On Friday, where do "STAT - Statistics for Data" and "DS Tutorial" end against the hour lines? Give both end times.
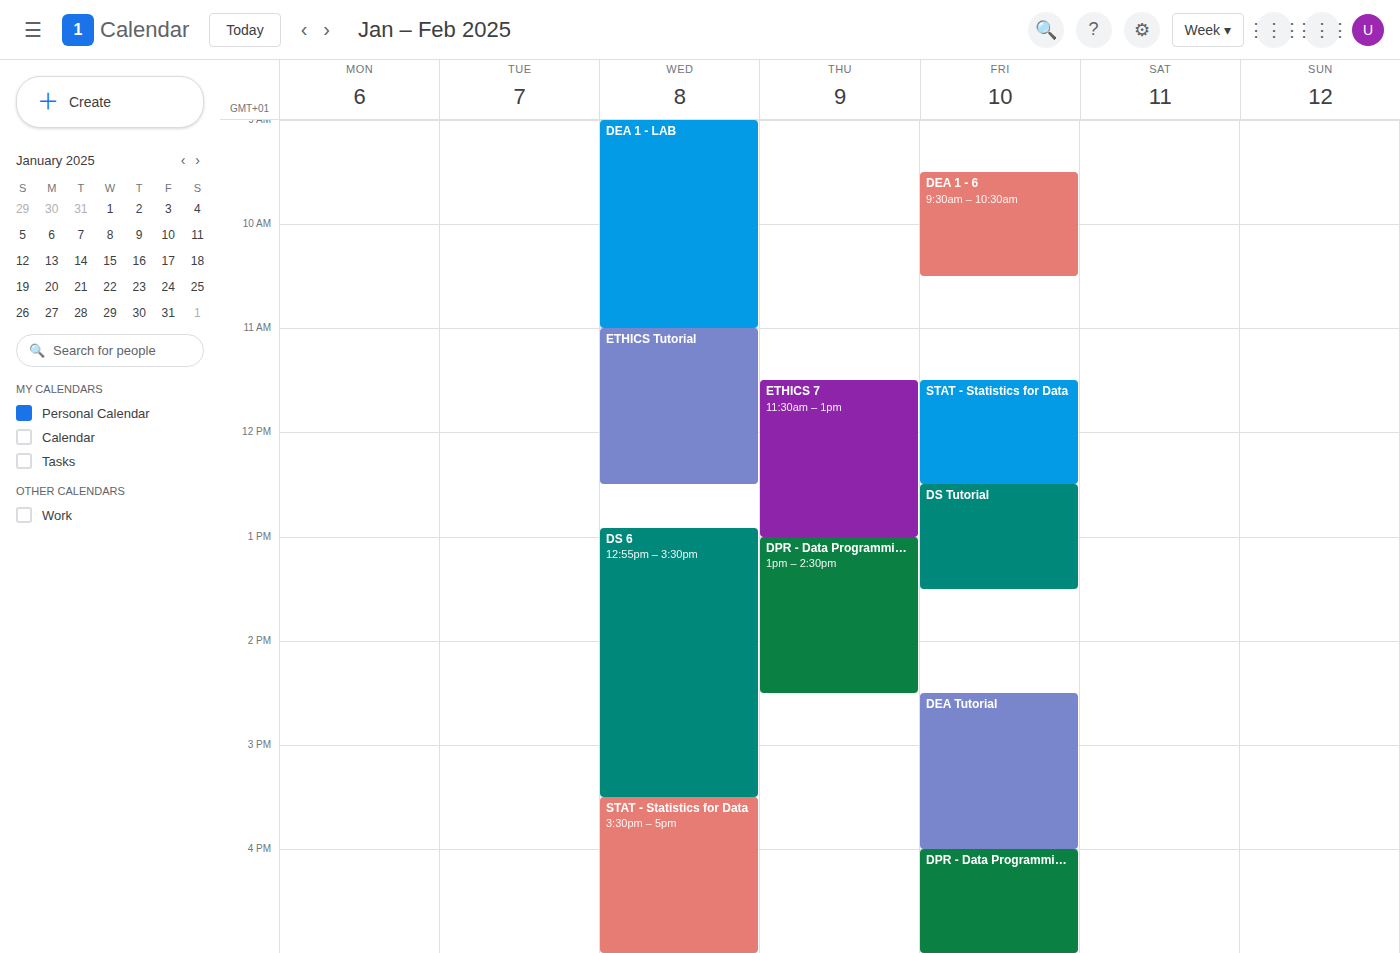
"STAT - Statistics for Data": 12:30 PM, halfway between the 12 PM and 1 PM lines. "DS Tutorial": 1:30 PM, halfway between the 1 PM and 2 PM lines.